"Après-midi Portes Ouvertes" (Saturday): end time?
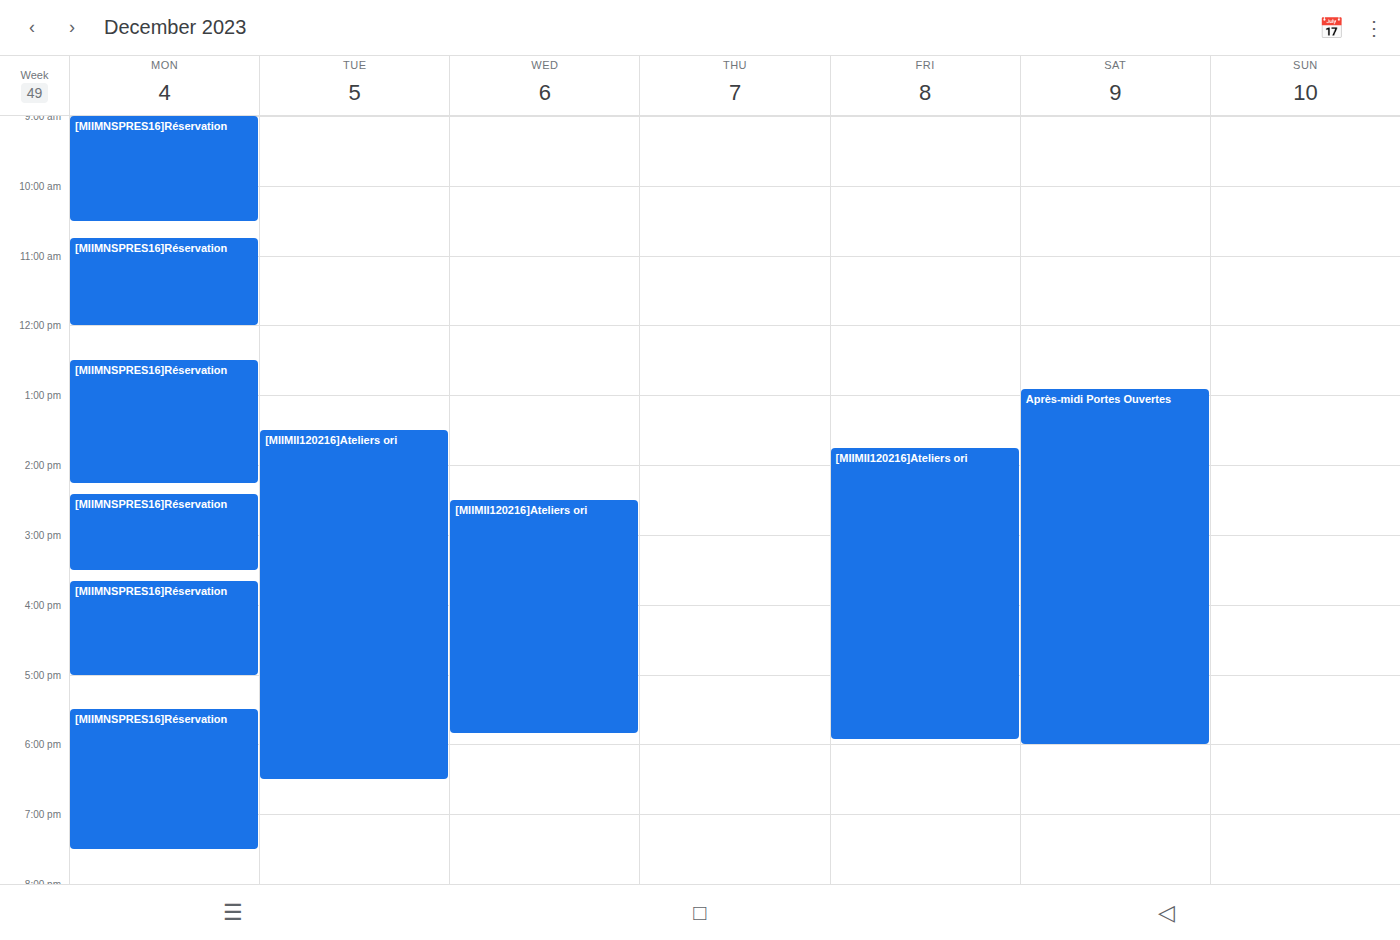
6:00 PM